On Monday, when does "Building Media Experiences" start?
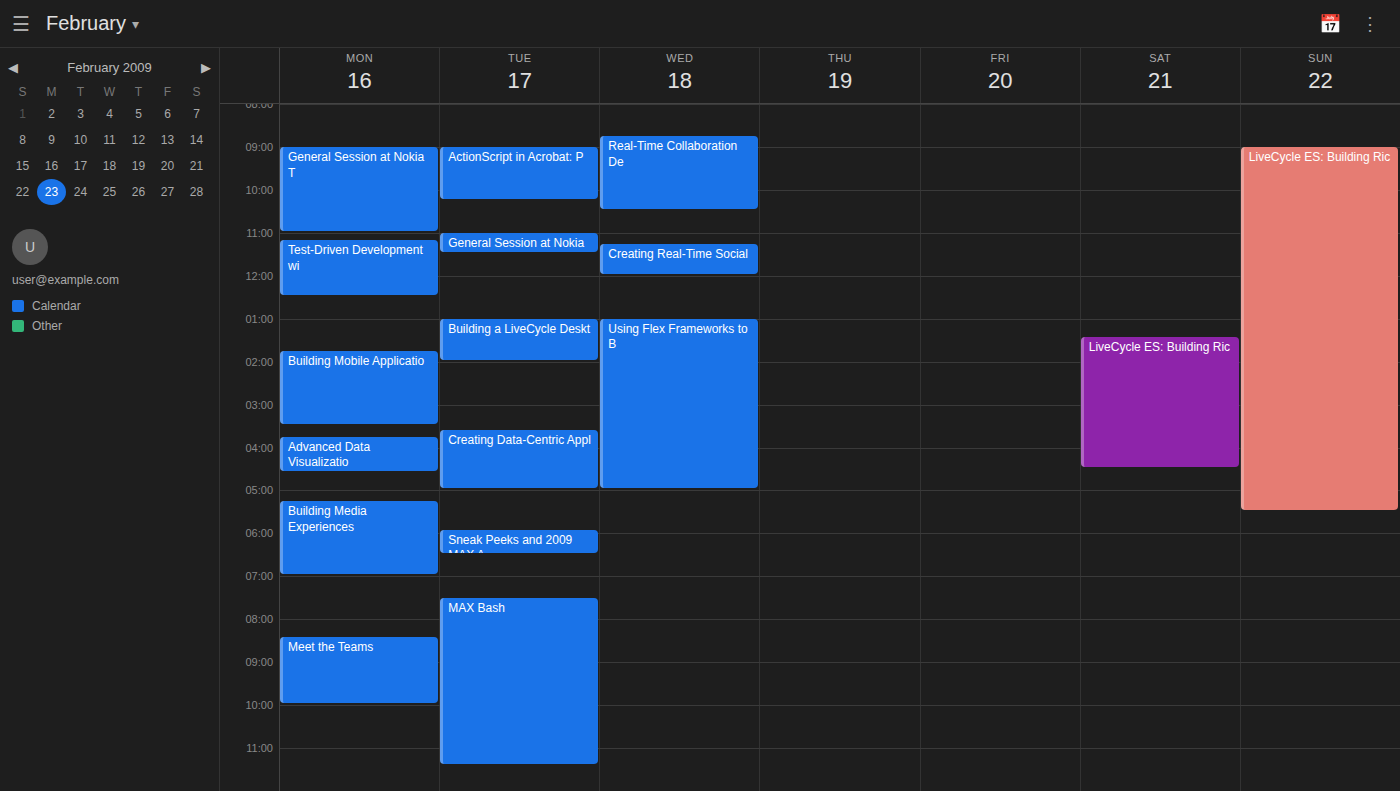
17:15